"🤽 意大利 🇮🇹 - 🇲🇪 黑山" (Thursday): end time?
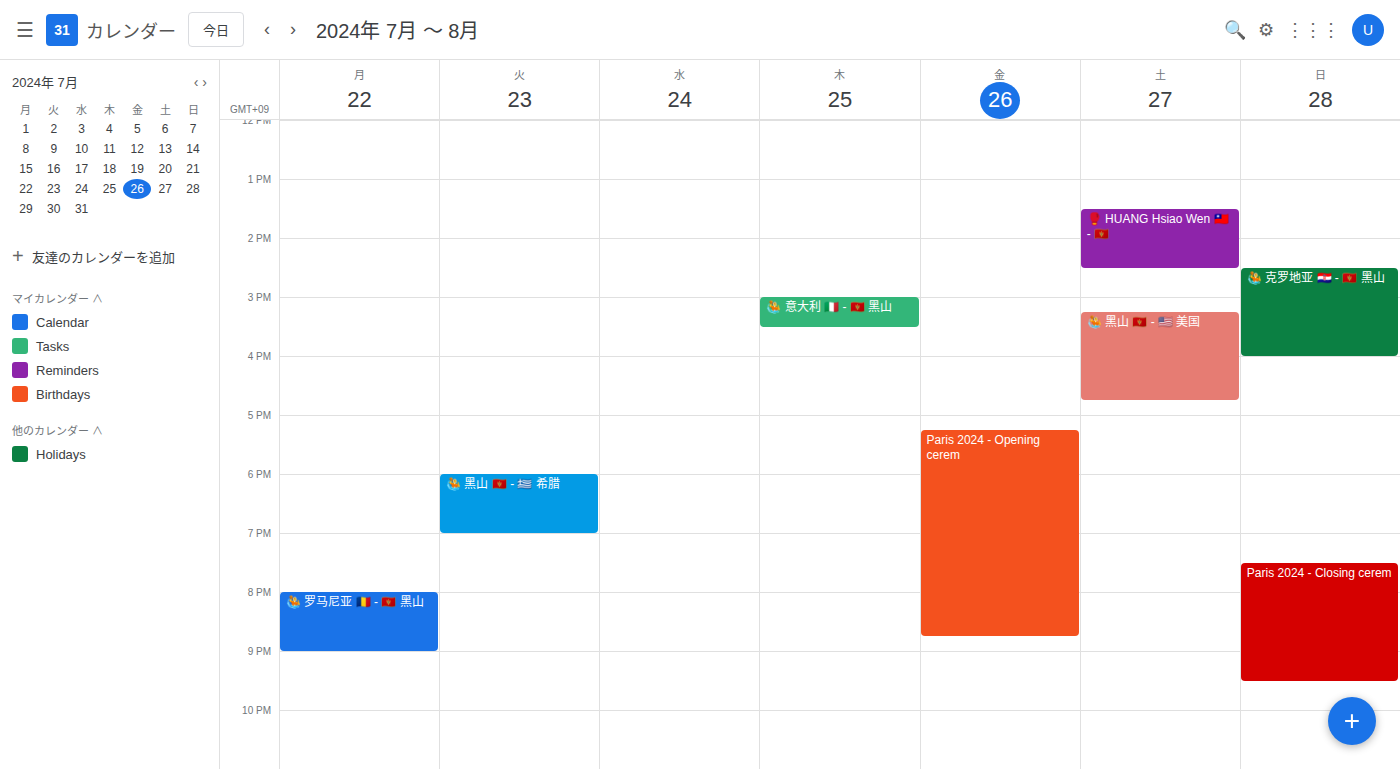
3:30 PM